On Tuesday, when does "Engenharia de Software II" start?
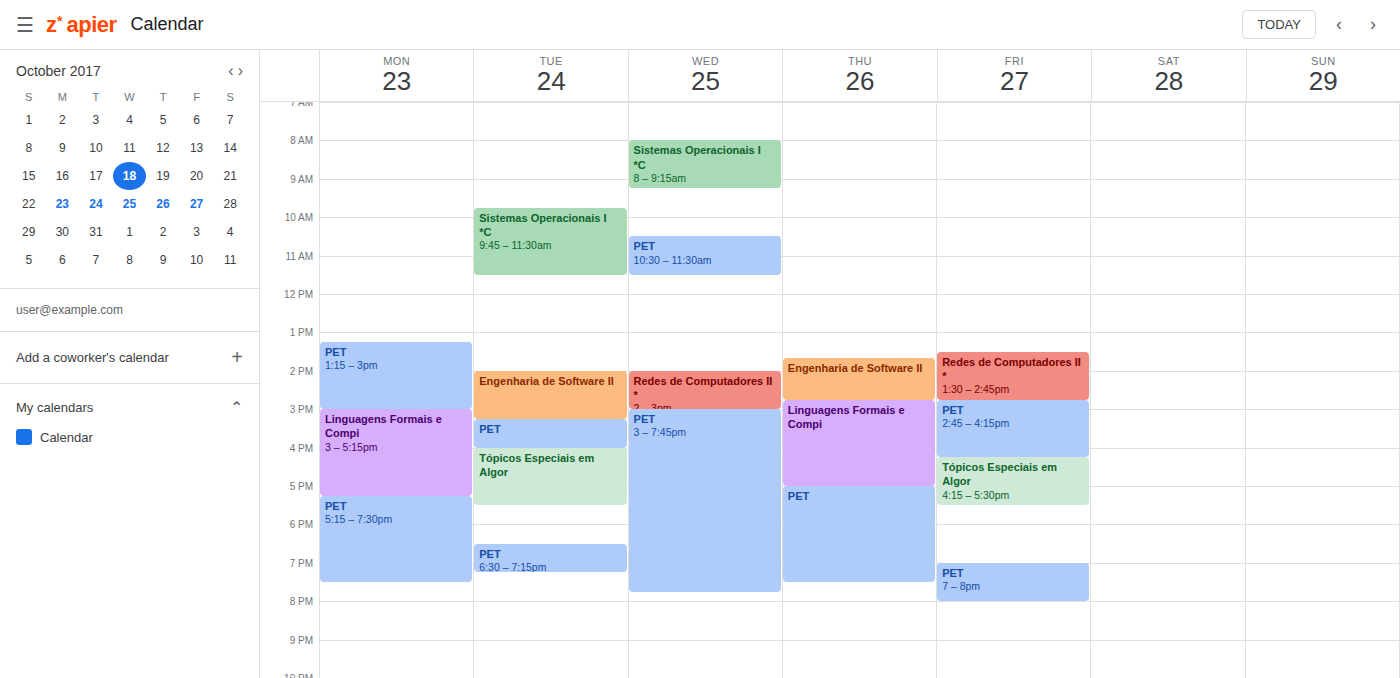
2:00 PM